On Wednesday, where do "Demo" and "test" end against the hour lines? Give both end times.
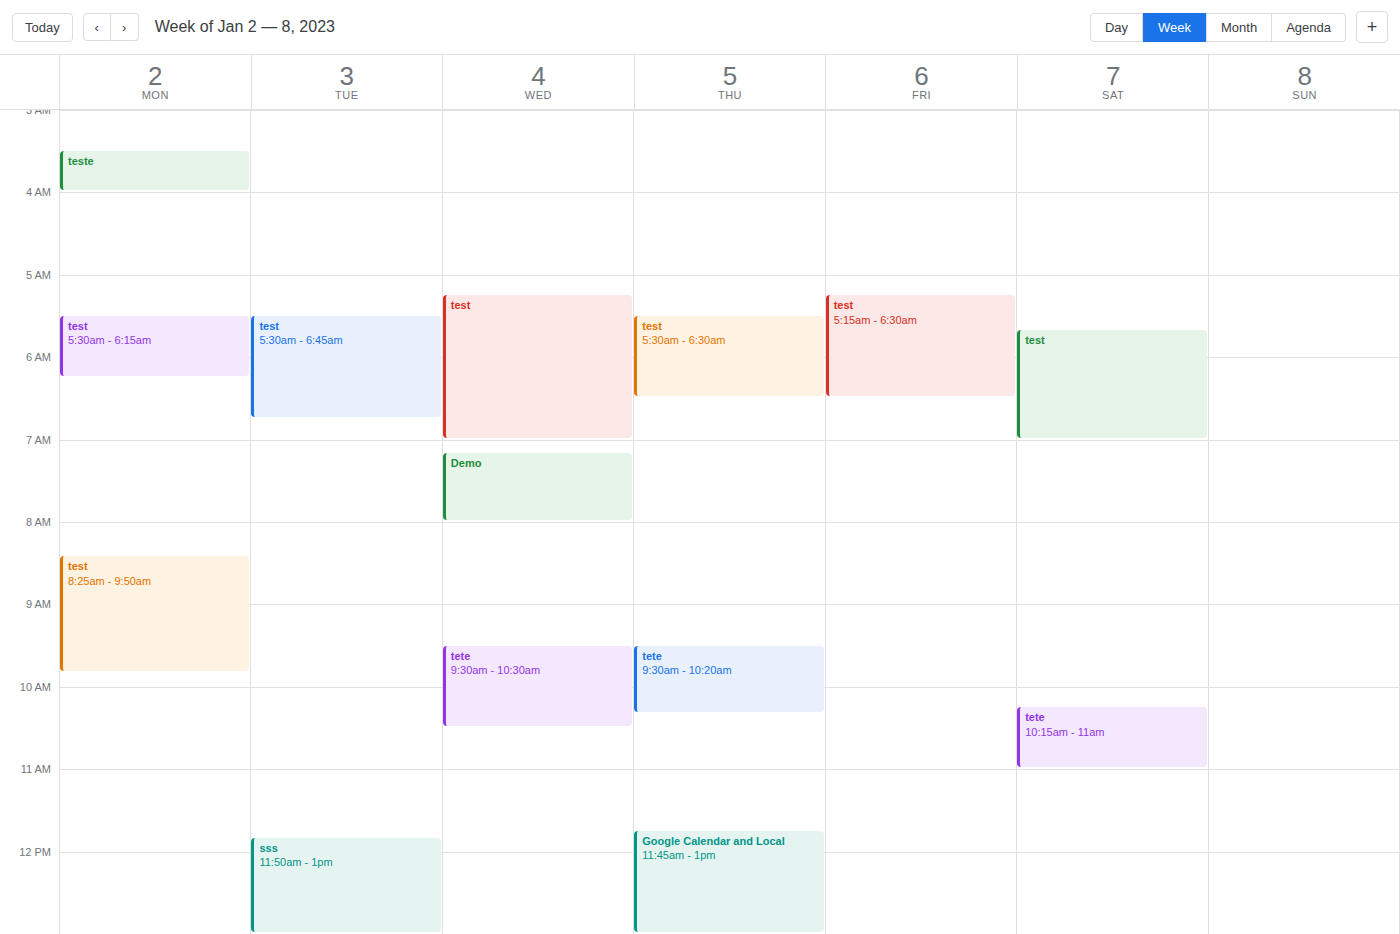
"Demo": 8:00 AM, exactly on the 8 AM line. "test": 7:00 AM, exactly on the 7 AM line.